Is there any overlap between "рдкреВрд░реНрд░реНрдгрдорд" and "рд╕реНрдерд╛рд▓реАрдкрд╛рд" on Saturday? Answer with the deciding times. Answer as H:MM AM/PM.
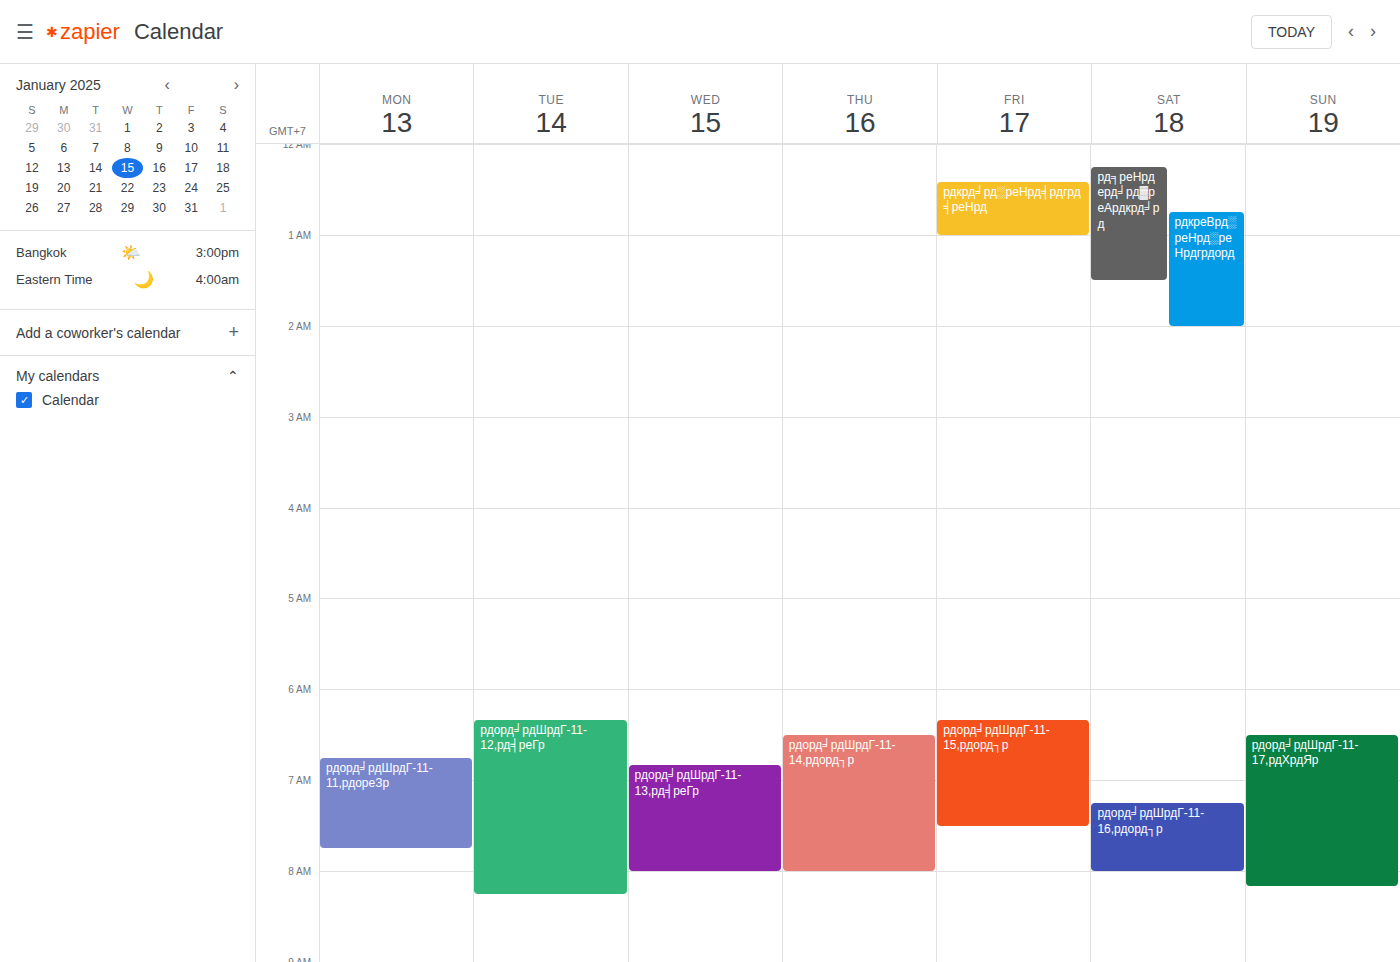
"рдкреВрд░реНрд░реНрдгрдорд" starts at 12:45 AM, before "рд╕реНрдерд╛рд▓реАрдкрд╛рд" ends at 1:30 AM -- they overlap.